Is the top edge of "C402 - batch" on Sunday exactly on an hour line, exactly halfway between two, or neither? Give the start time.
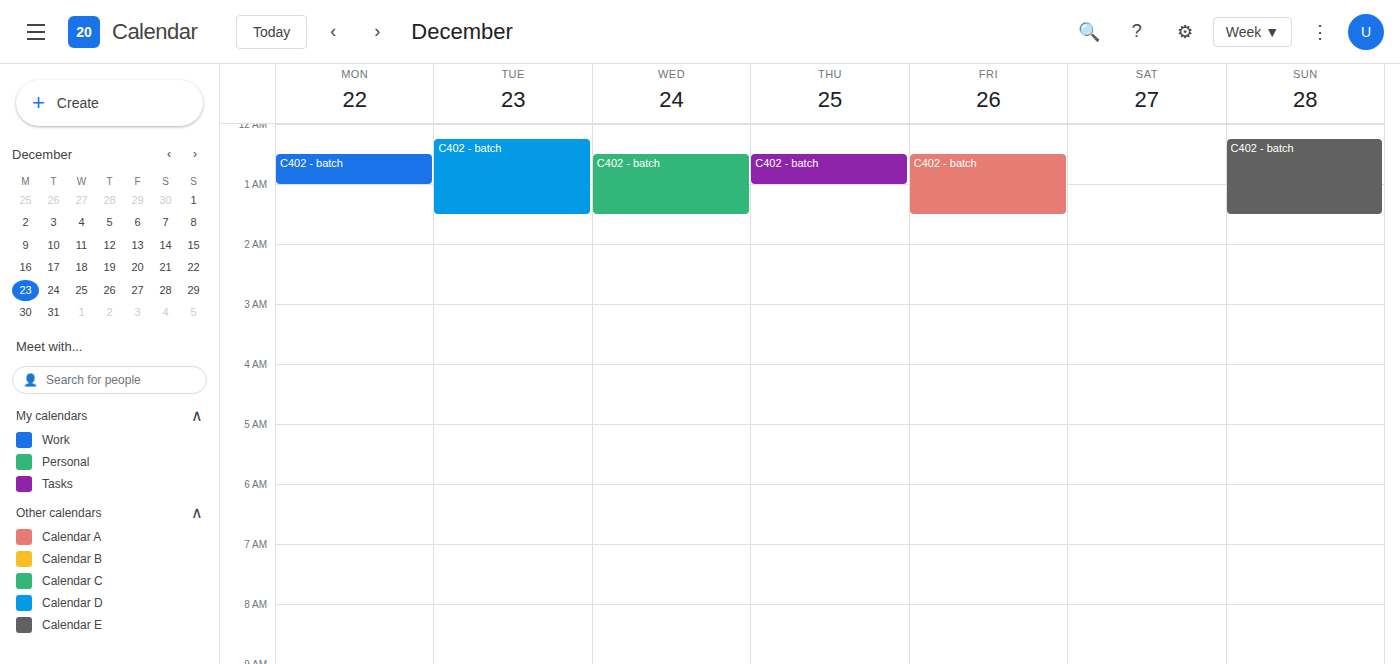
12:15 AM -- neither: a quarter of the way from the 12 AM line to the 1 AM line.